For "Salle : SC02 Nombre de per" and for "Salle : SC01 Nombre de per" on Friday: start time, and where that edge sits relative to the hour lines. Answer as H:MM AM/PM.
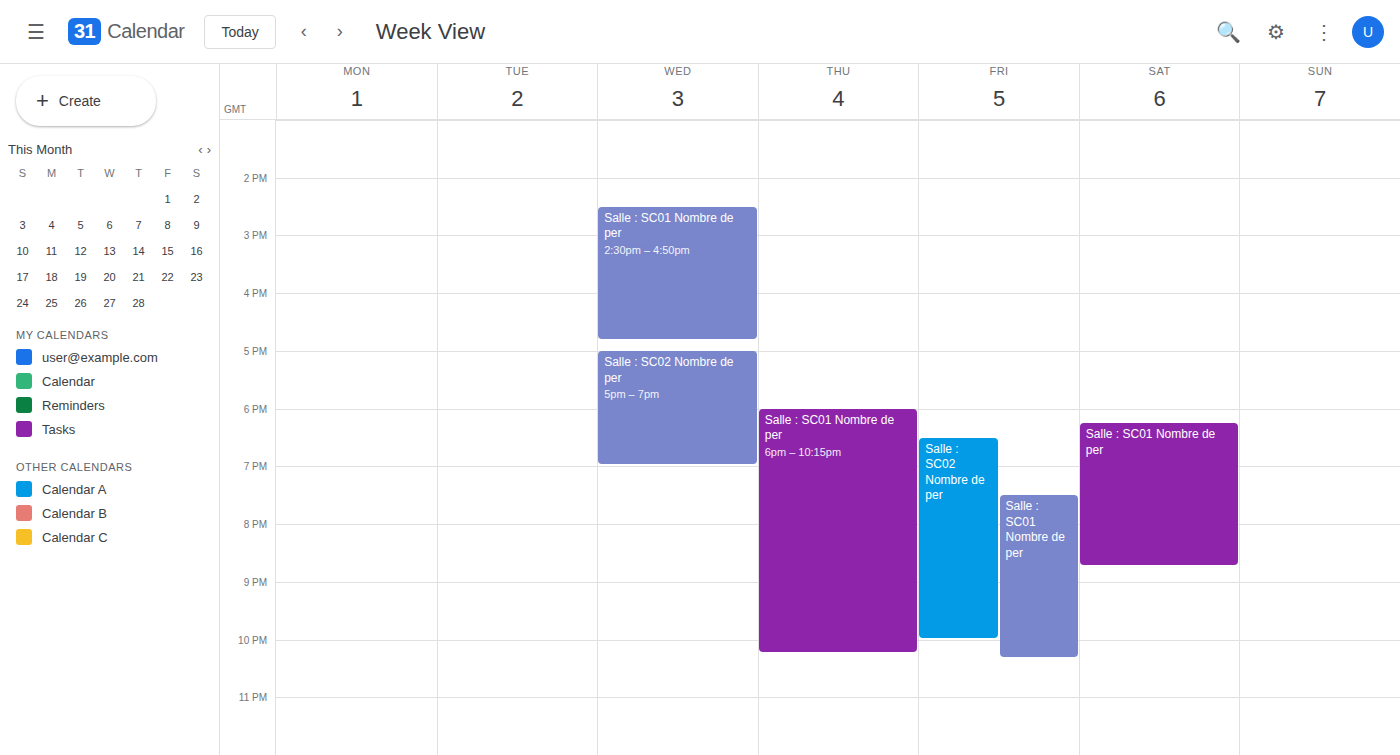
"Salle : SC02 Nombre de per": 6:30 PM, halfway between the 6 PM and 7 PM lines. "Salle : SC01 Nombre de per": 7:30 PM, halfway between the 7 PM and 8 PM lines.